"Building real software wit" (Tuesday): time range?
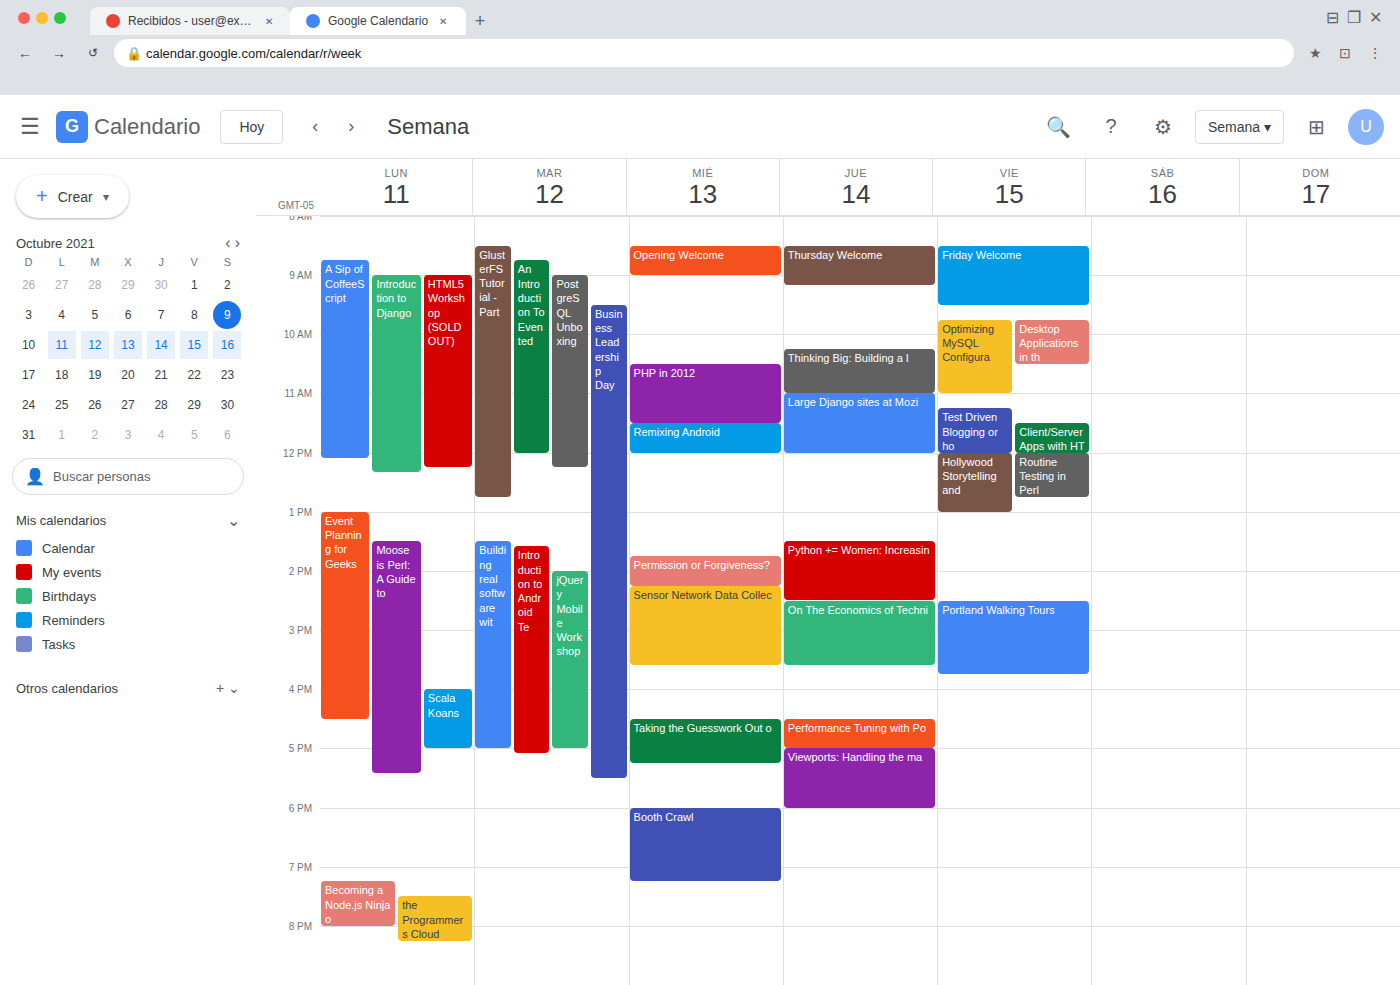
13:30 to 17:00